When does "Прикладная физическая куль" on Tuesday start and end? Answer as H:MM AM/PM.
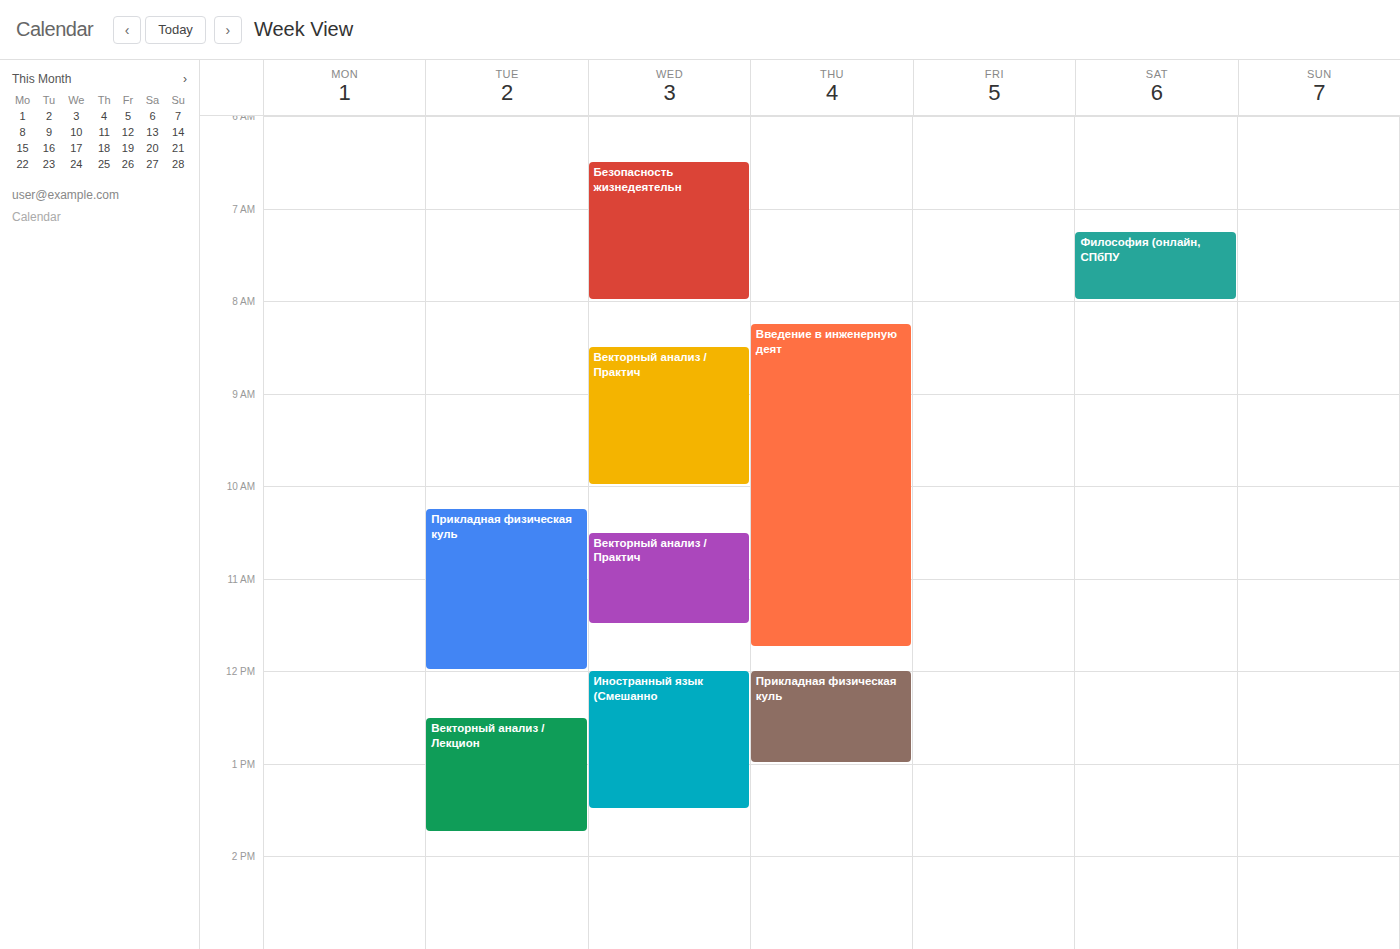
10:15 AM to 12:00 PM